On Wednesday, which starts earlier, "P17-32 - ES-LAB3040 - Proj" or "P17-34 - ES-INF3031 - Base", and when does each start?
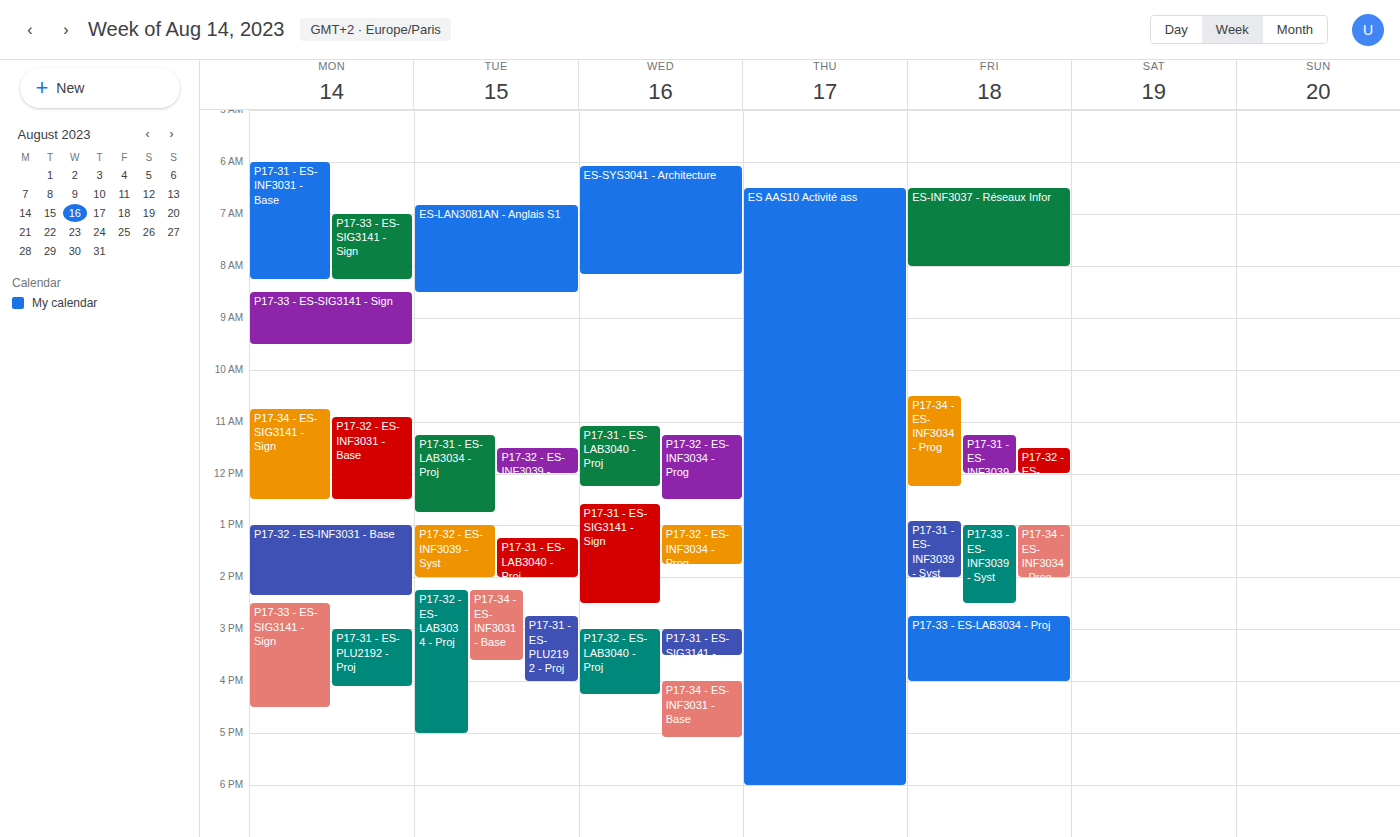
"P17-32 - ES-LAB3040 - Proj" 3:00 PM; "P17-34 - ES-INF3031 - Base" 4:00 PM.